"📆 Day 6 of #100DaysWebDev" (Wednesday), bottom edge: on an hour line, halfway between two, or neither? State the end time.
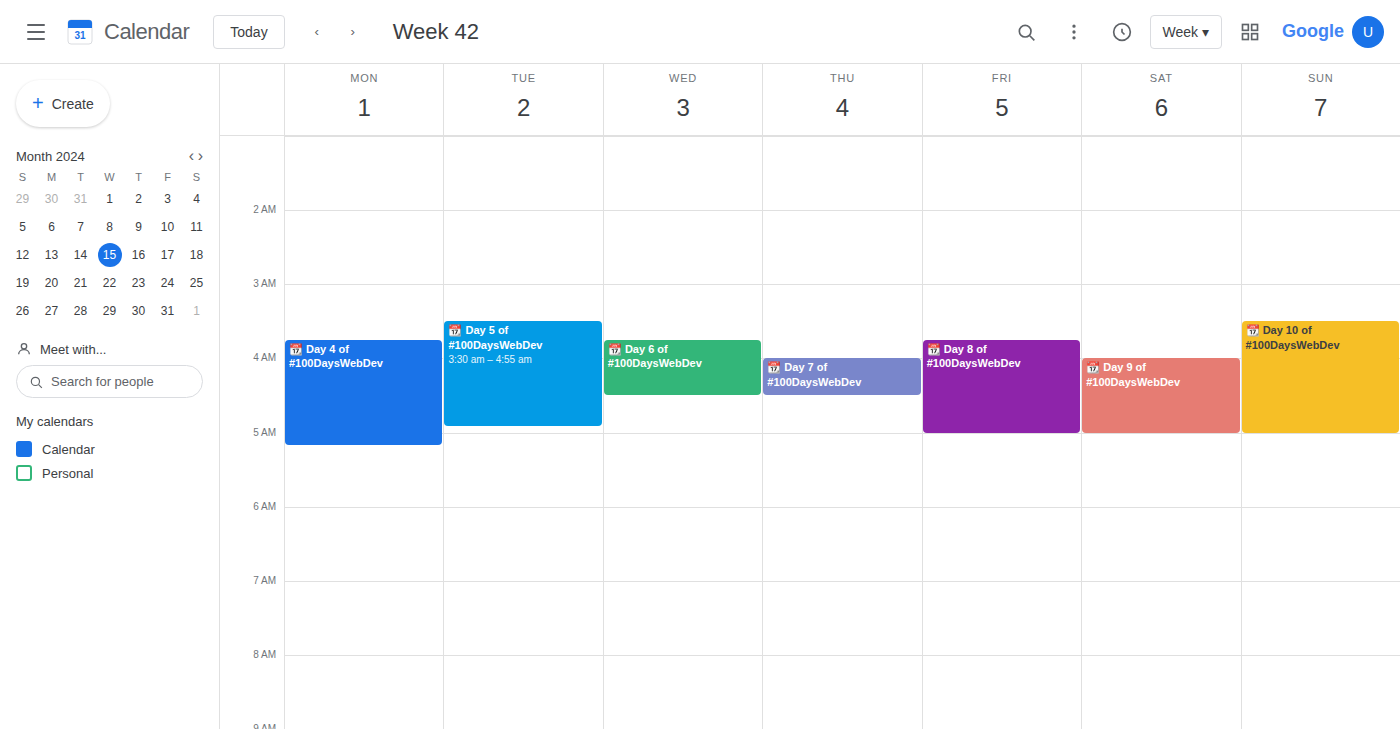
04:30 -- halfway between the 04:00 and 05:00 lines.